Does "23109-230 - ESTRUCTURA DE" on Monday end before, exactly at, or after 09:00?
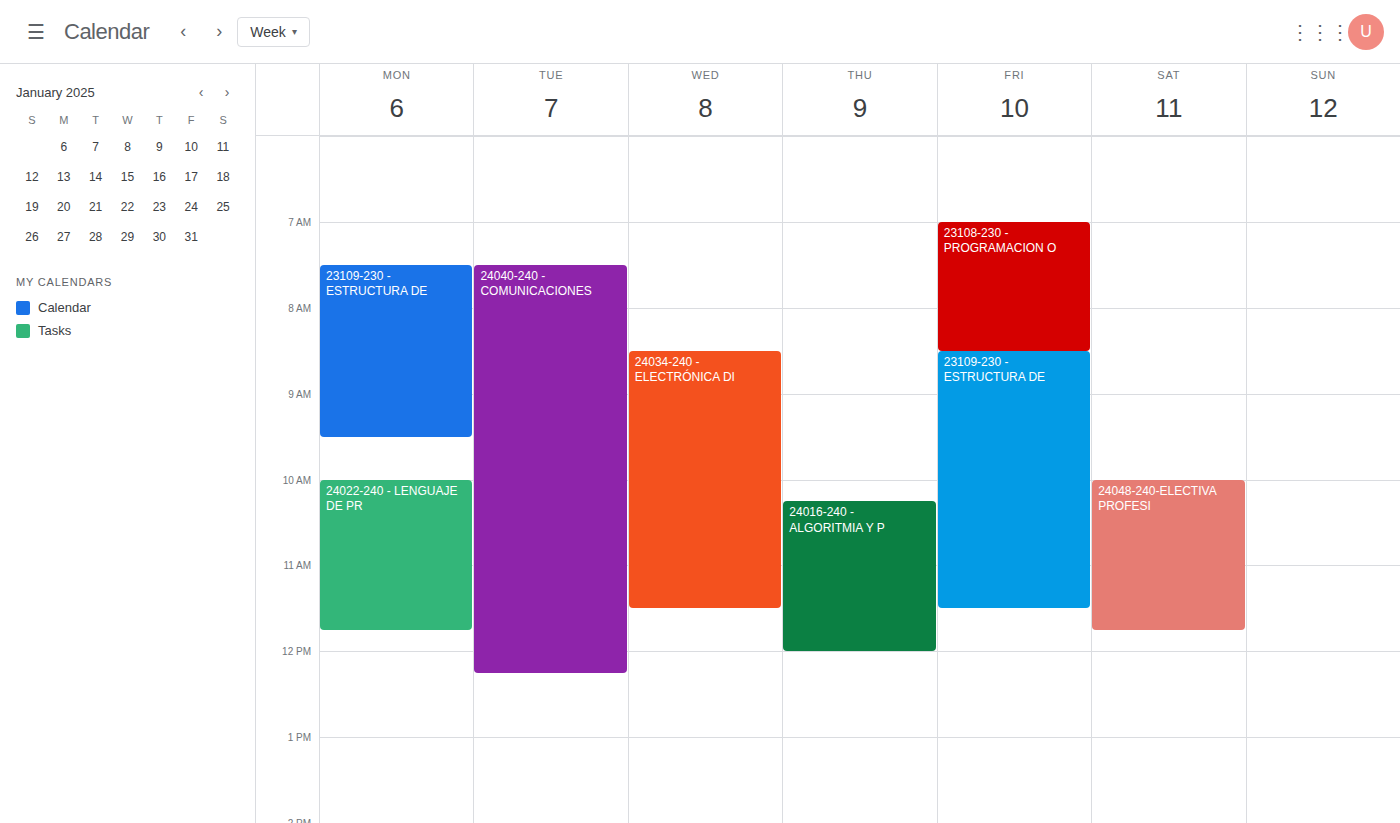
09:30 -- after 09:00, 30 minutes below the 09:00 line.